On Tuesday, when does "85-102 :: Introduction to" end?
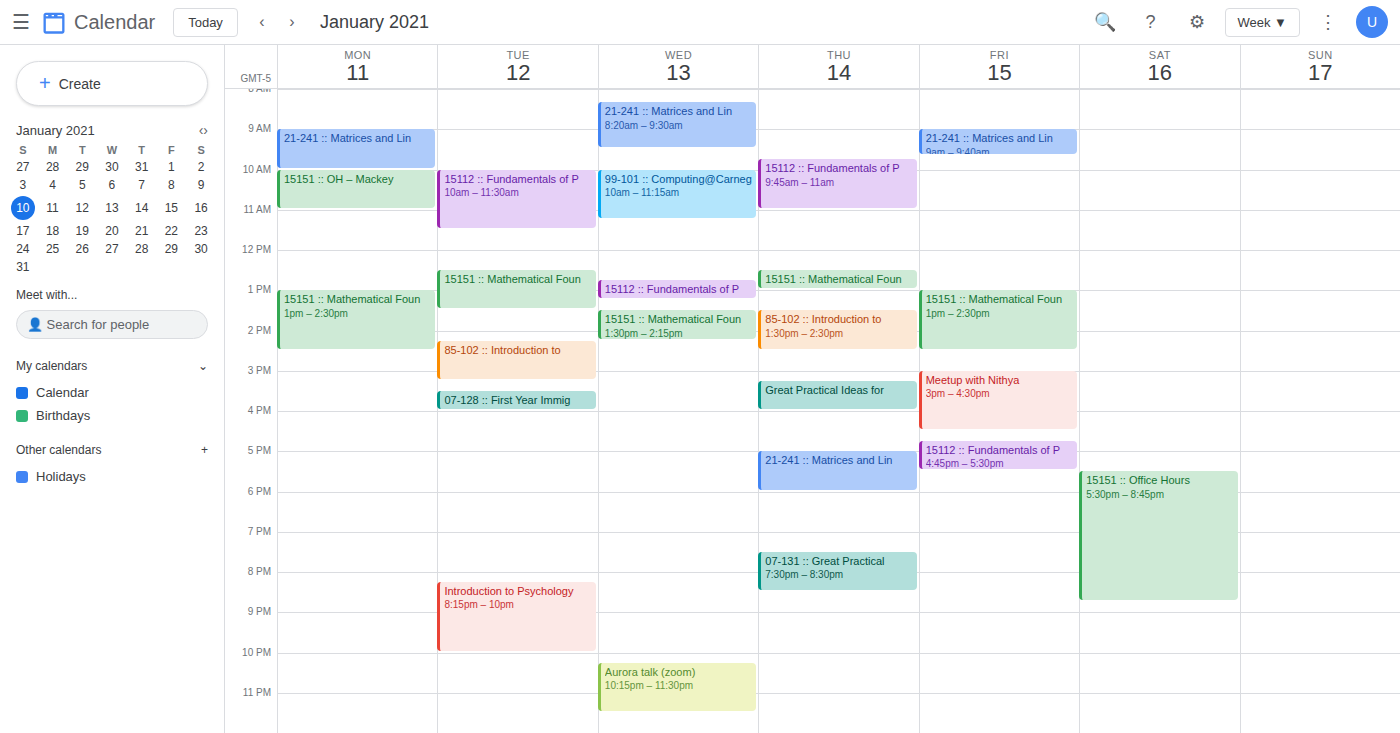
15:15